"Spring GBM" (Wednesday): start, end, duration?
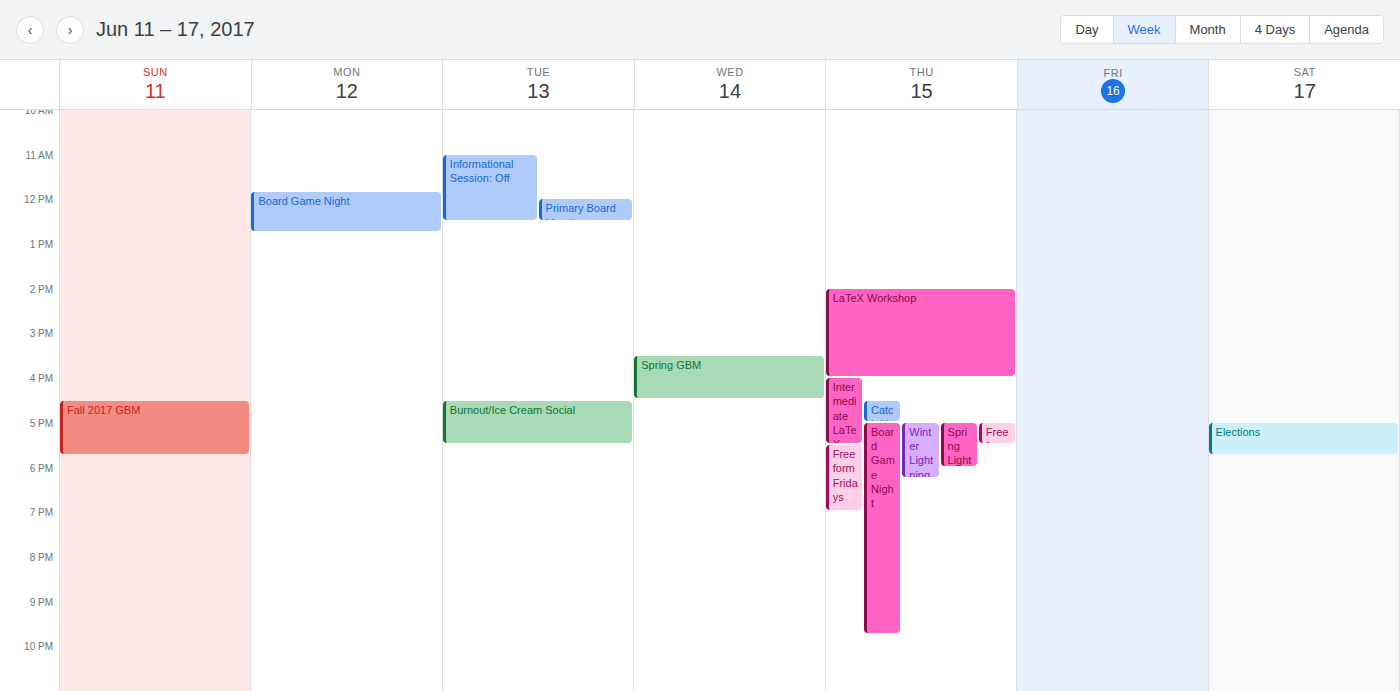
3:30 PM to 4:30 PM, 1 hour